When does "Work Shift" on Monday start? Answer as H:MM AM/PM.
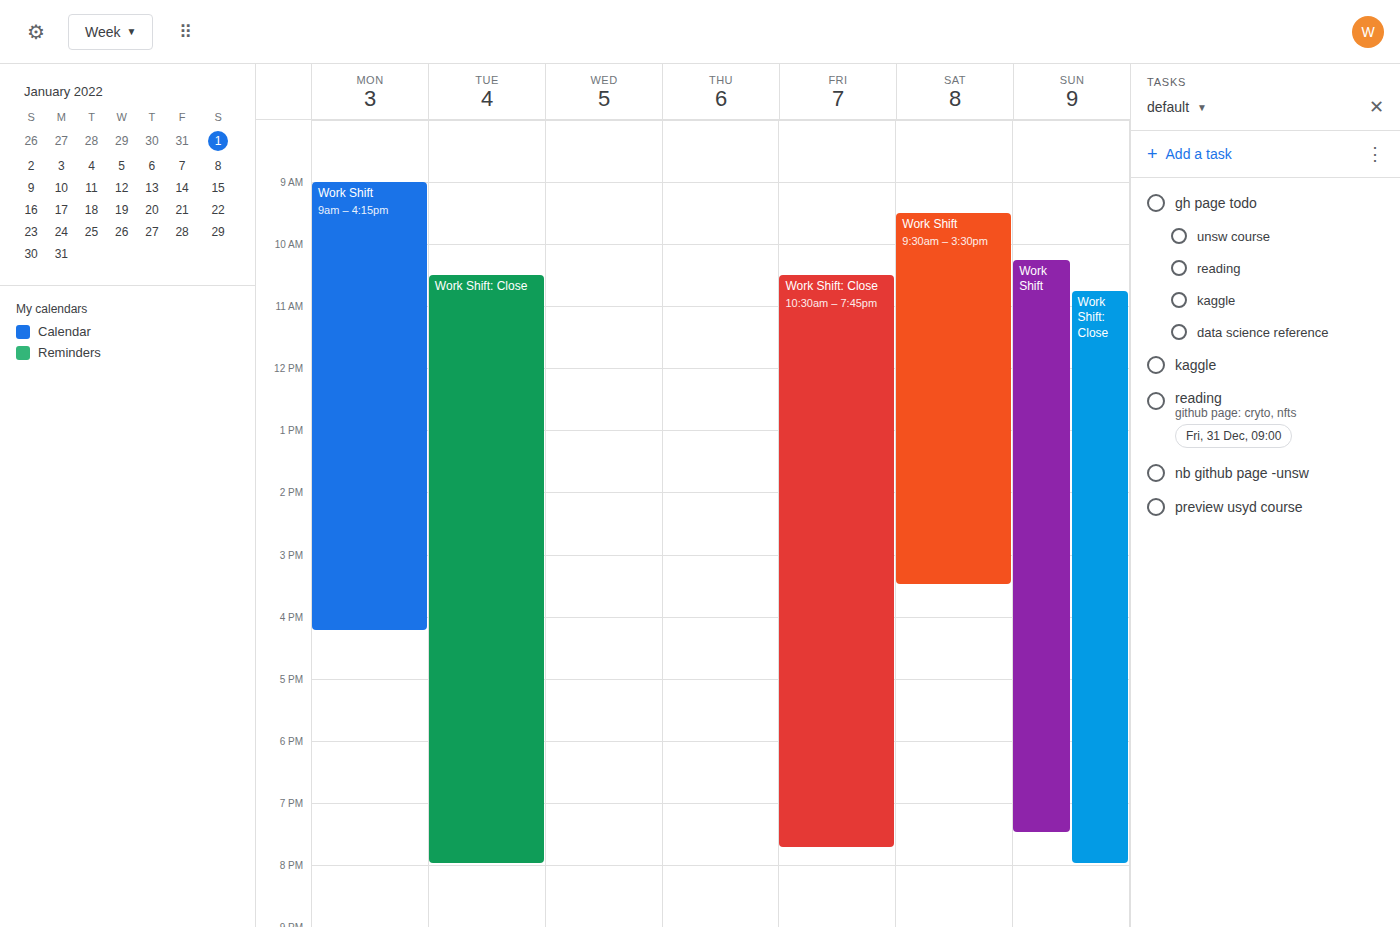
9:00 AM